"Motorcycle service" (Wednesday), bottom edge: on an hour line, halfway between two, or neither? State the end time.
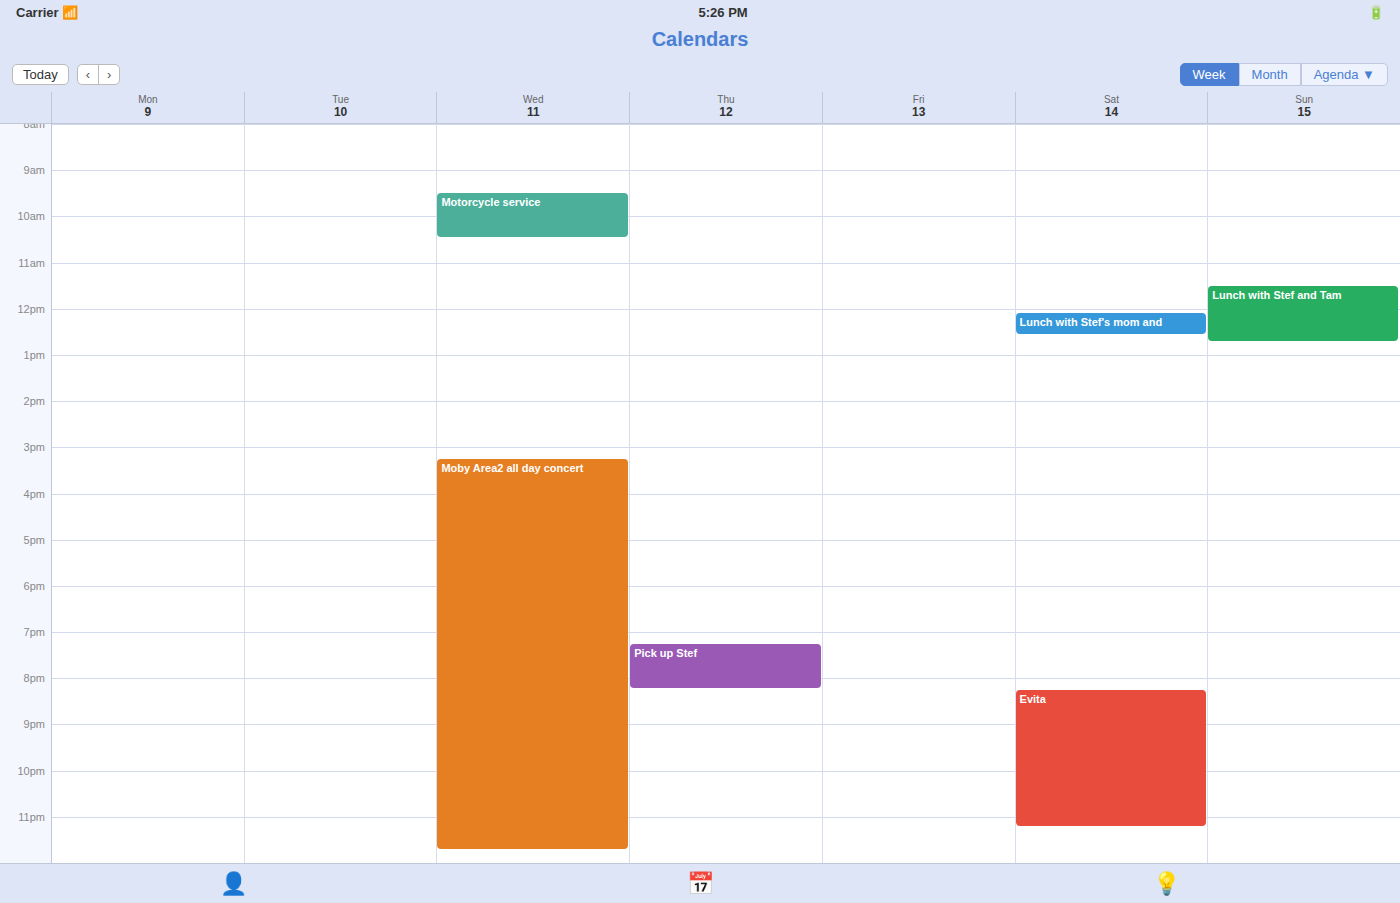
10:30 AM -- halfway between the 10 AM and 11 AM lines.